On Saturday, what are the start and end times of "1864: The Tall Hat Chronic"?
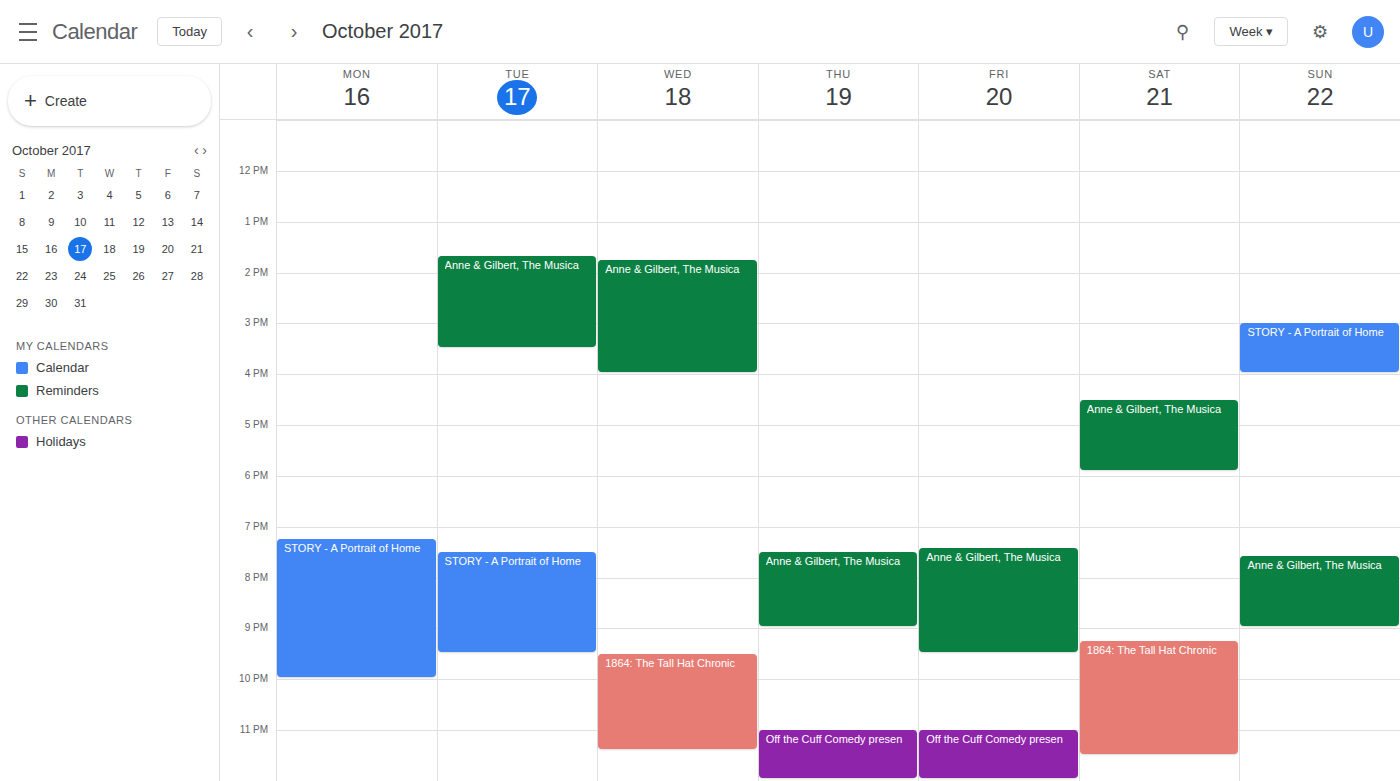
9:15 PM to 11:30 PM